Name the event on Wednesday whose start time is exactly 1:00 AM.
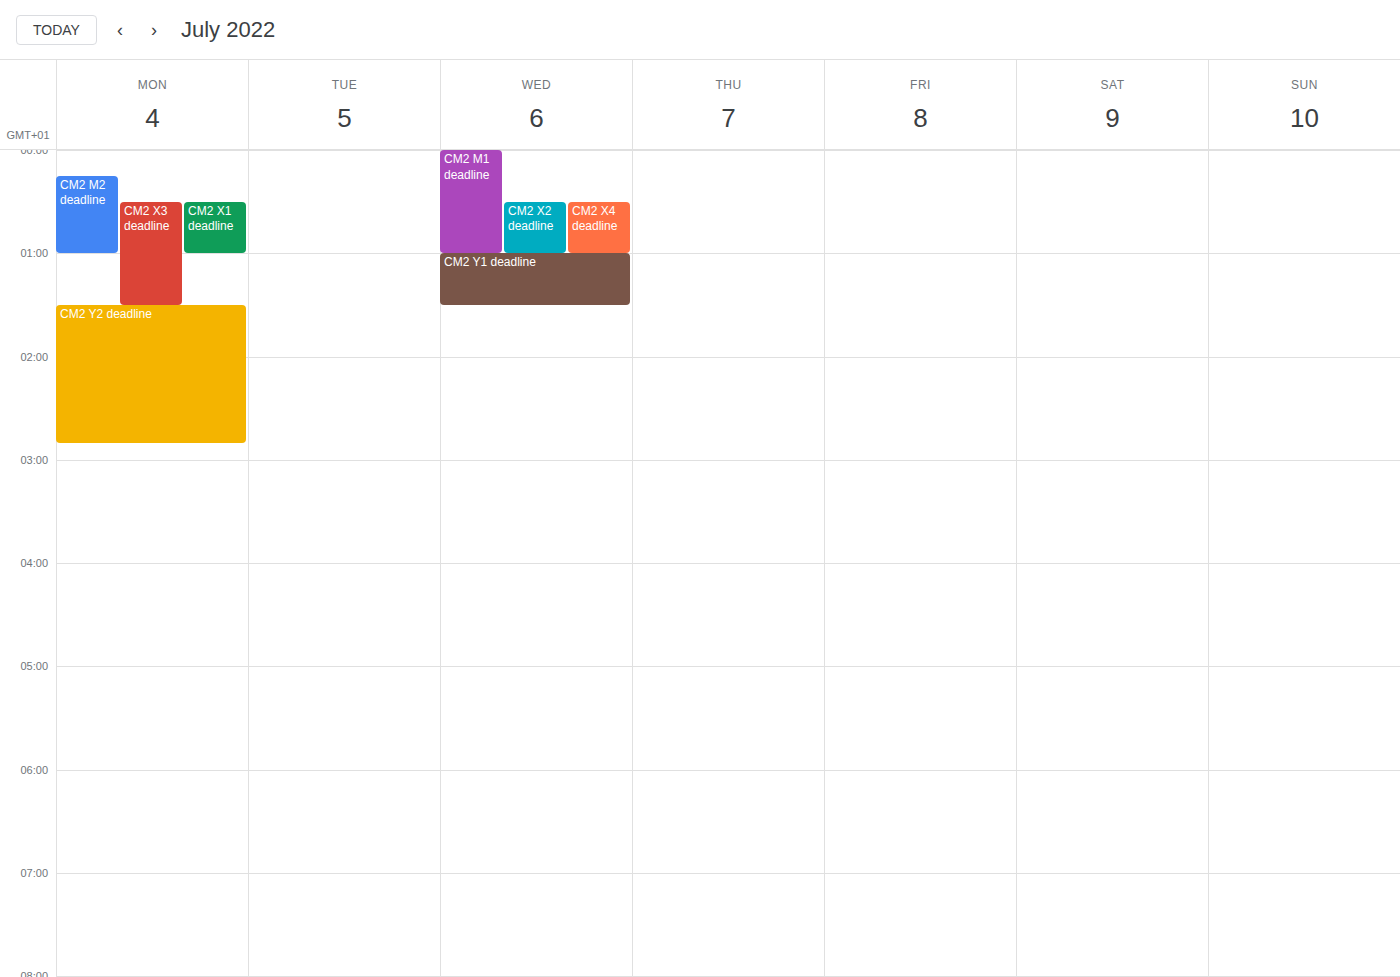
"CM2 Y1 deadline"